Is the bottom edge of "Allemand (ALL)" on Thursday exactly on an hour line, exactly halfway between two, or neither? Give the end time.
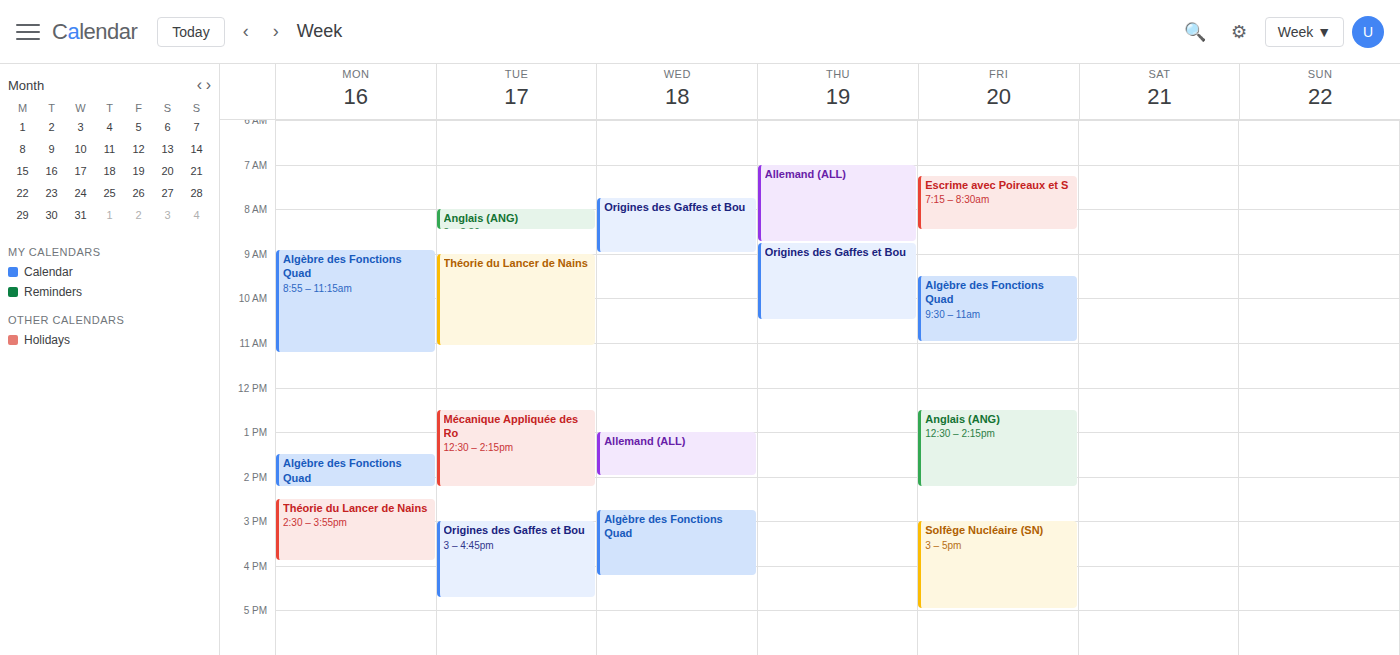
8:45 AM -- neither: three quarters of the way from the 8 AM line to the 9 AM line.